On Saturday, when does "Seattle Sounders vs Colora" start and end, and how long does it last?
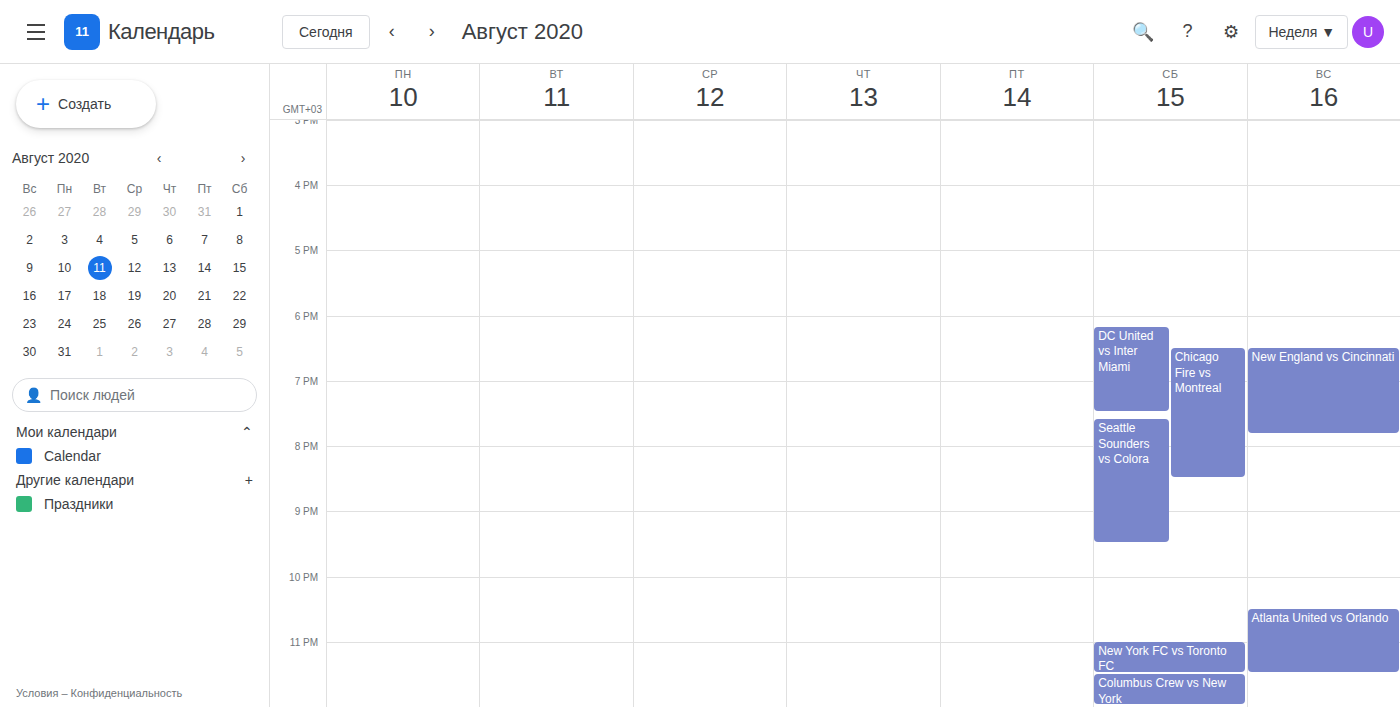
7:35 PM to 9:30 PM, 1 hour 55 minutes